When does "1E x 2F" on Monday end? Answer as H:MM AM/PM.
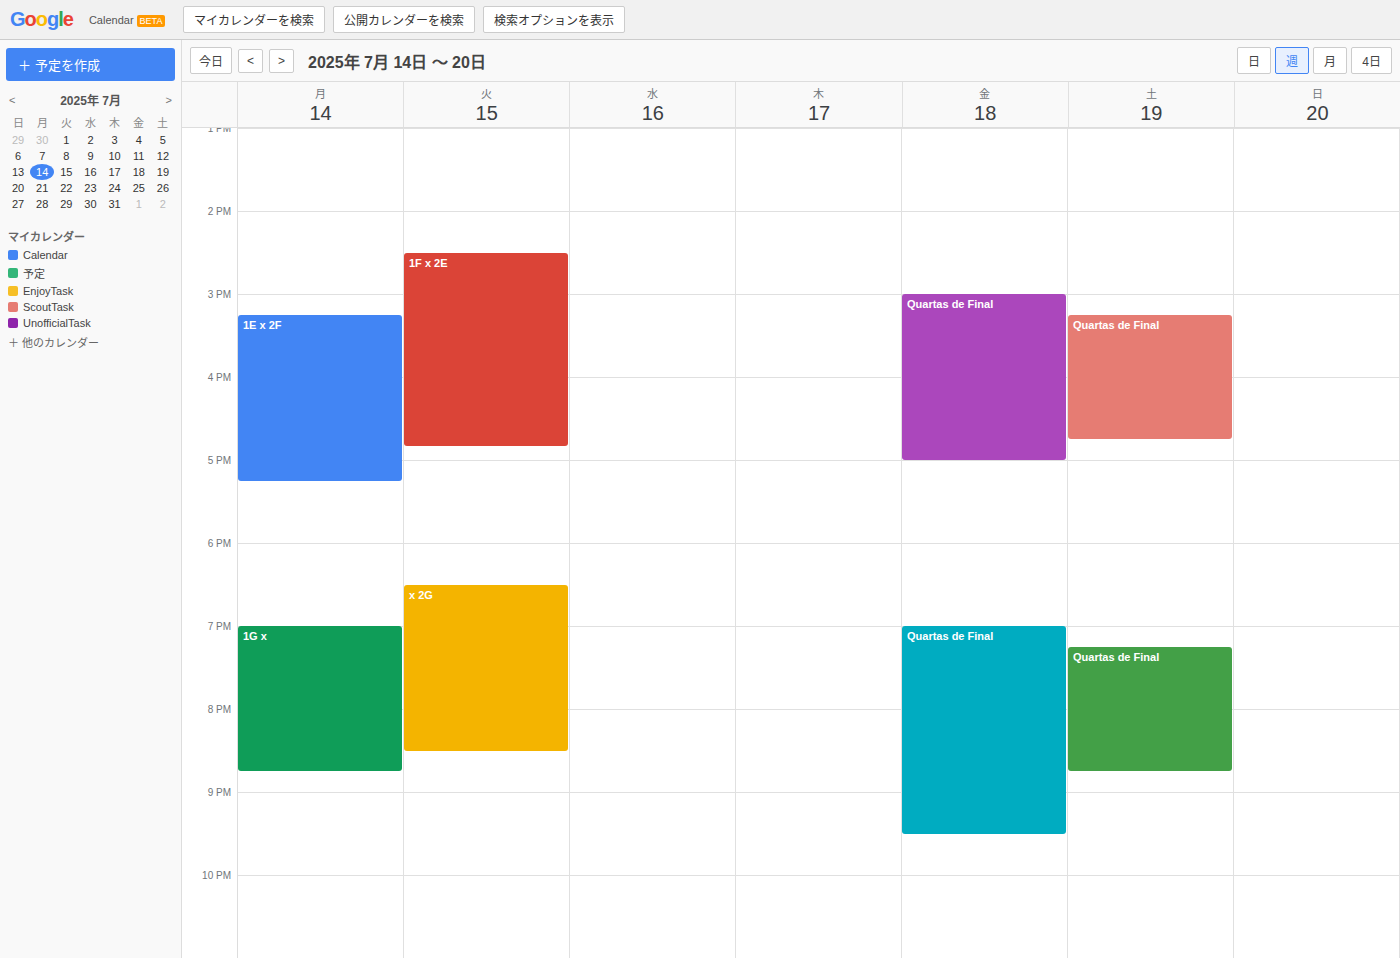
5:15 PM